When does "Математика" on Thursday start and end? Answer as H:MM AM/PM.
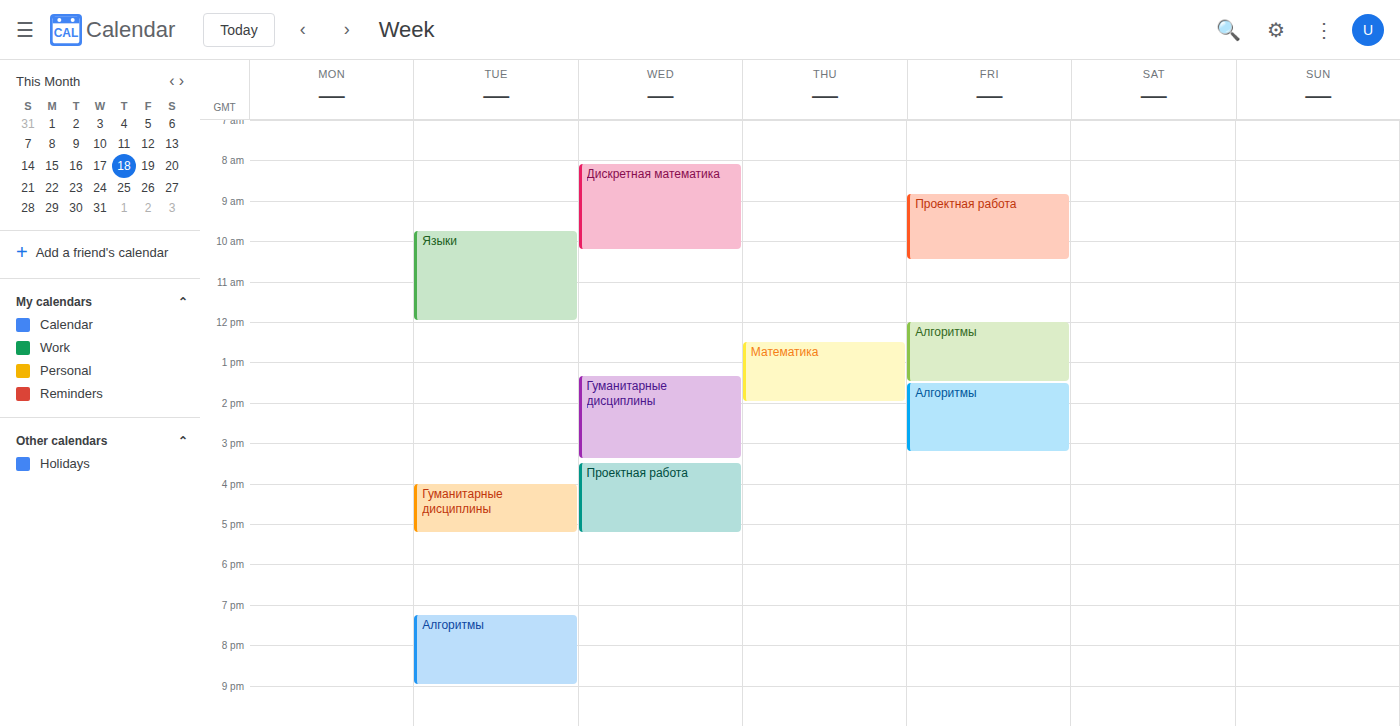
12:30 PM to 2:00 PM